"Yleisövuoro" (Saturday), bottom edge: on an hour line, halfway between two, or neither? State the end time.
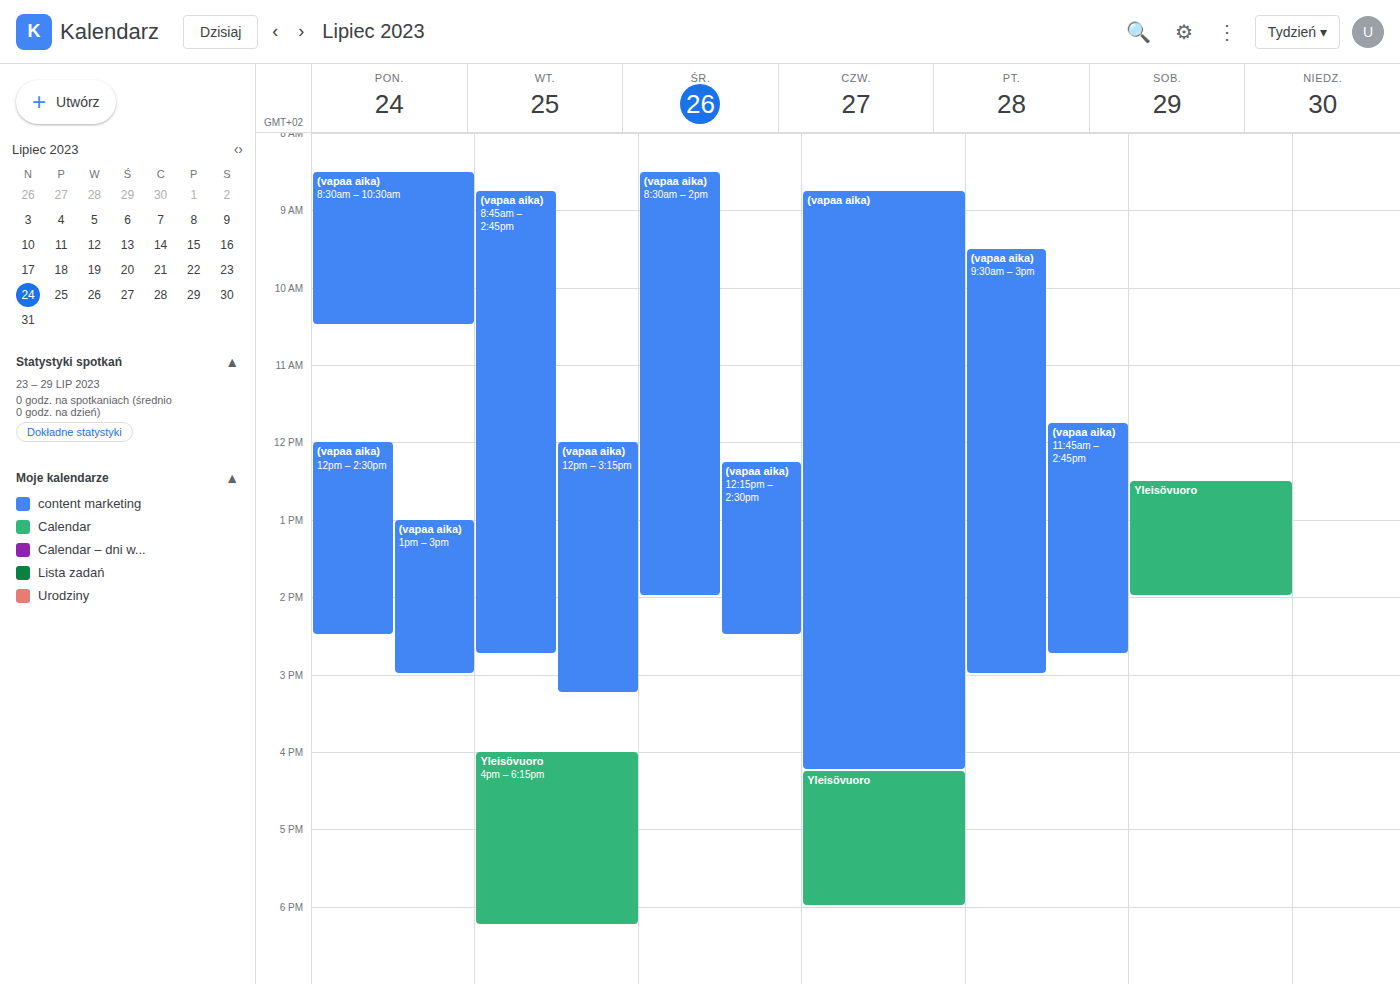
2:00 PM -- exactly on the 2 PM line.